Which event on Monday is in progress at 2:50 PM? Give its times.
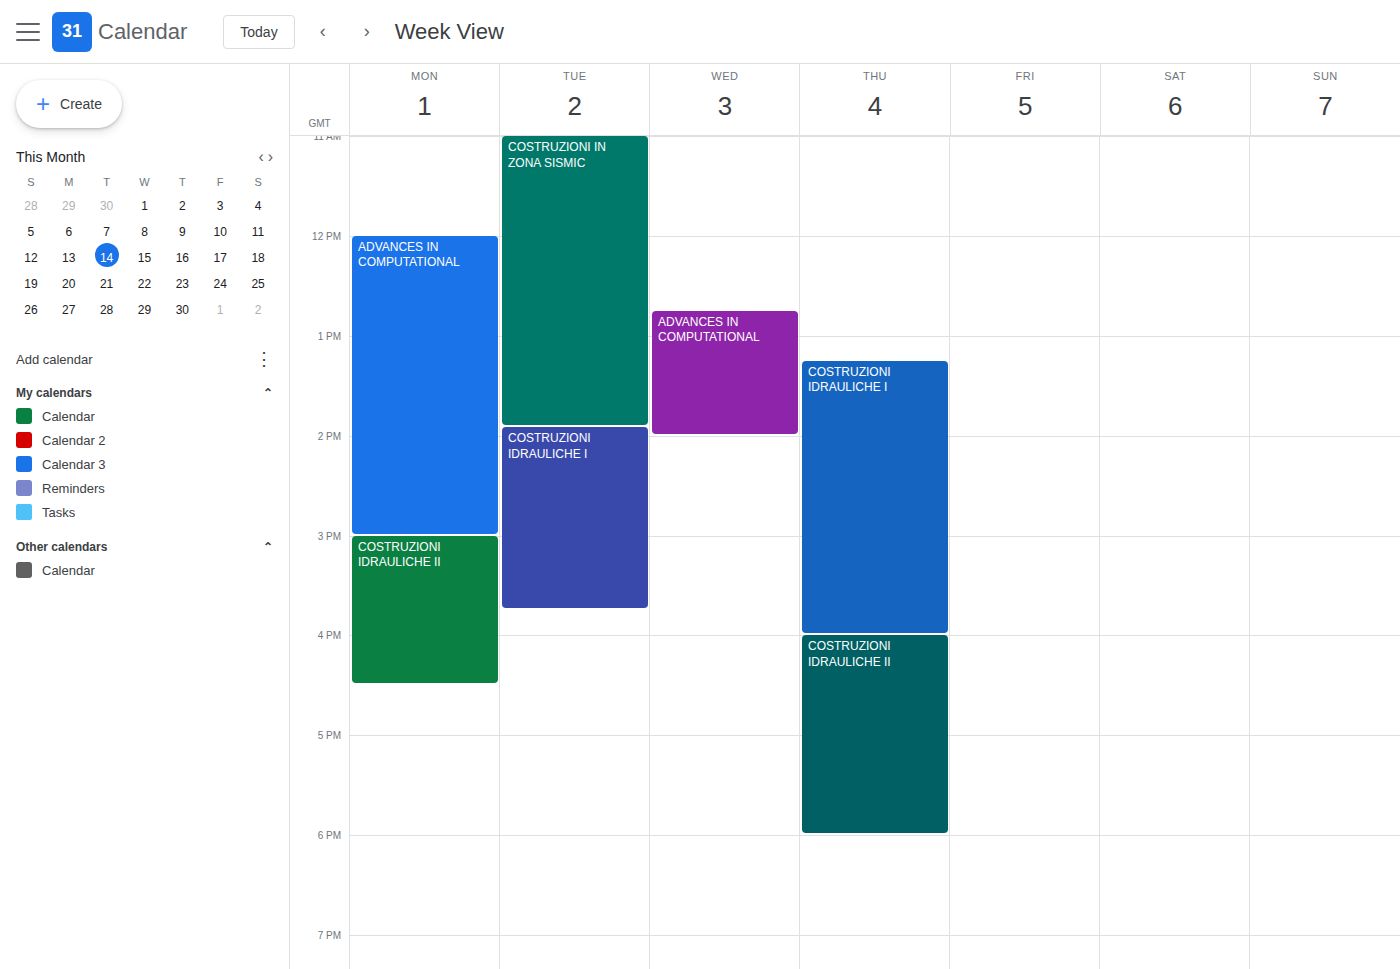
"ADVANCES IN COMPUTATIONAL", 12:00 PM to 3:00 PM